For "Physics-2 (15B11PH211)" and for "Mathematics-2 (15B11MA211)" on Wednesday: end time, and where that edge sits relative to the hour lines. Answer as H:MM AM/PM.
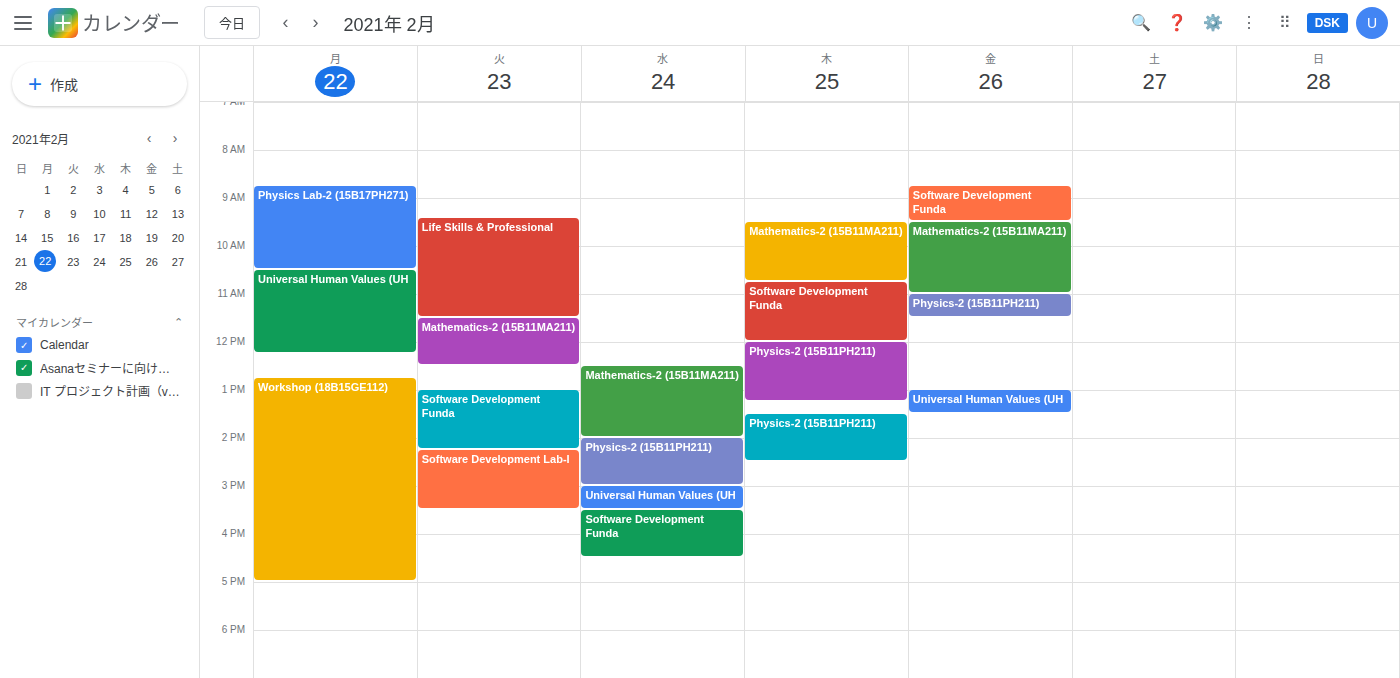
"Physics-2 (15B11PH211)": 3:00 PM, exactly on the 3 PM line. "Mathematics-2 (15B11MA211)": 2:00 PM, exactly on the 2 PM line.